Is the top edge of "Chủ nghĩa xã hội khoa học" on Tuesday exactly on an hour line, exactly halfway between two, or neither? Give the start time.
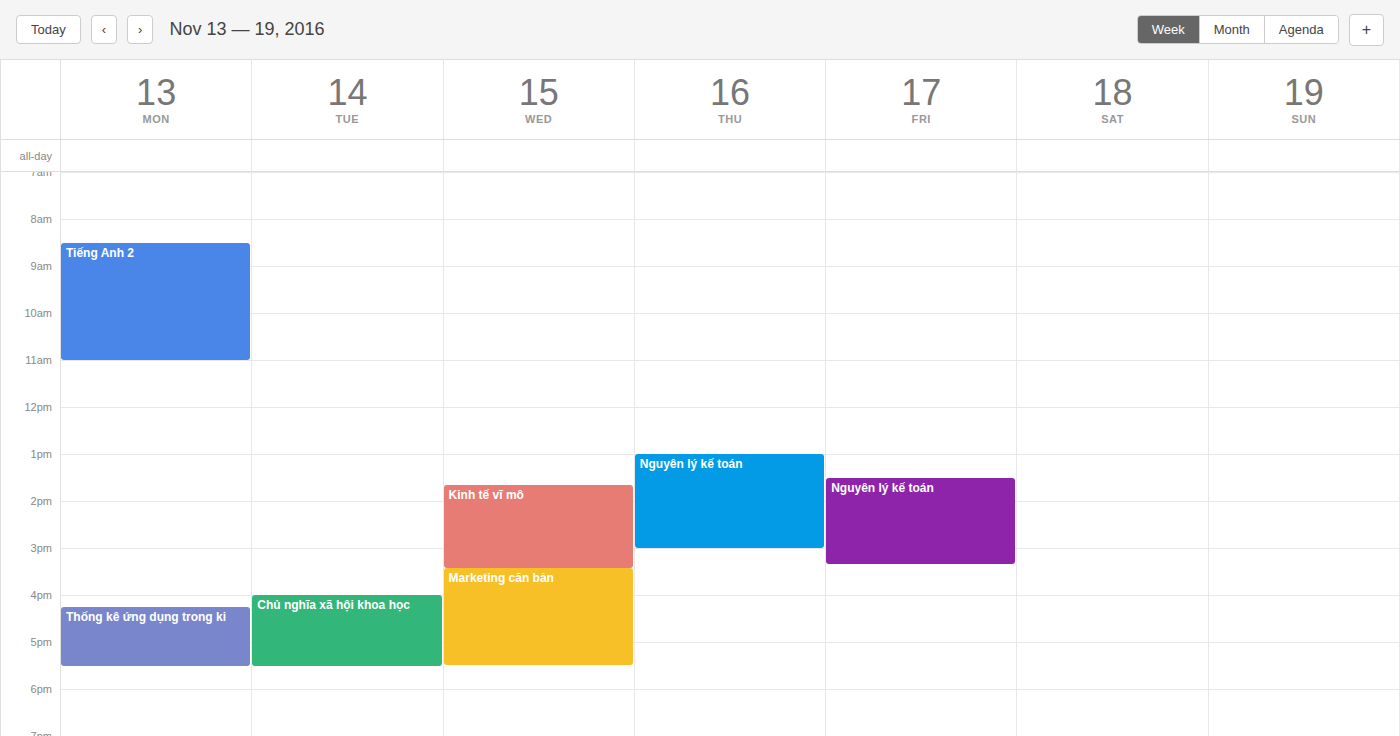
4:00 PM -- exactly on the 4 PM line.